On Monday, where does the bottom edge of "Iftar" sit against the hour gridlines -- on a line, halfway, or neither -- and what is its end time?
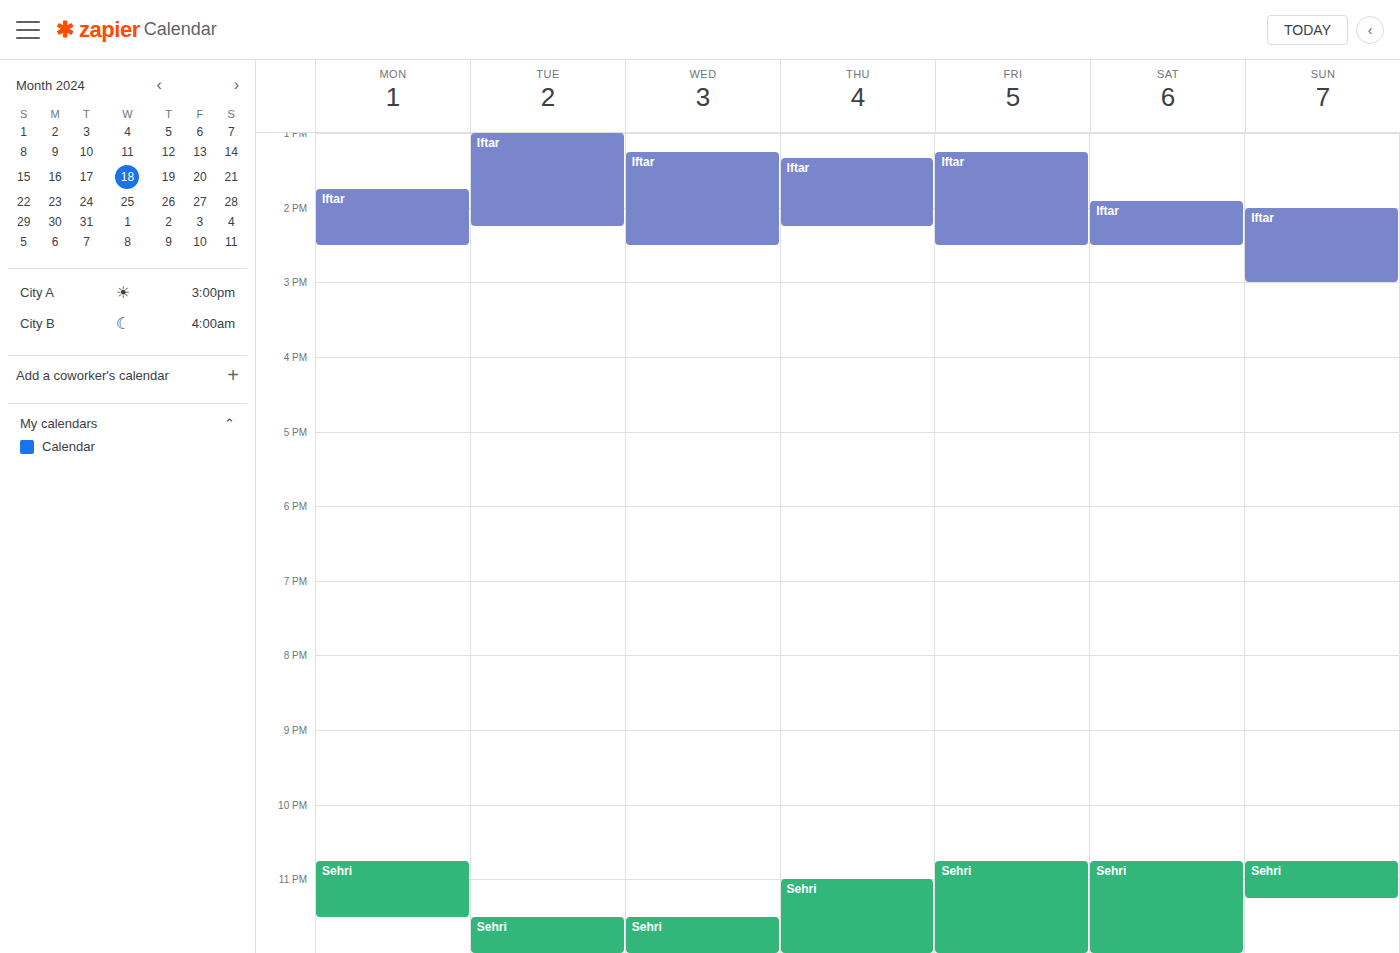
2:30 PM -- halfway between the 2 PM and 3 PM lines.